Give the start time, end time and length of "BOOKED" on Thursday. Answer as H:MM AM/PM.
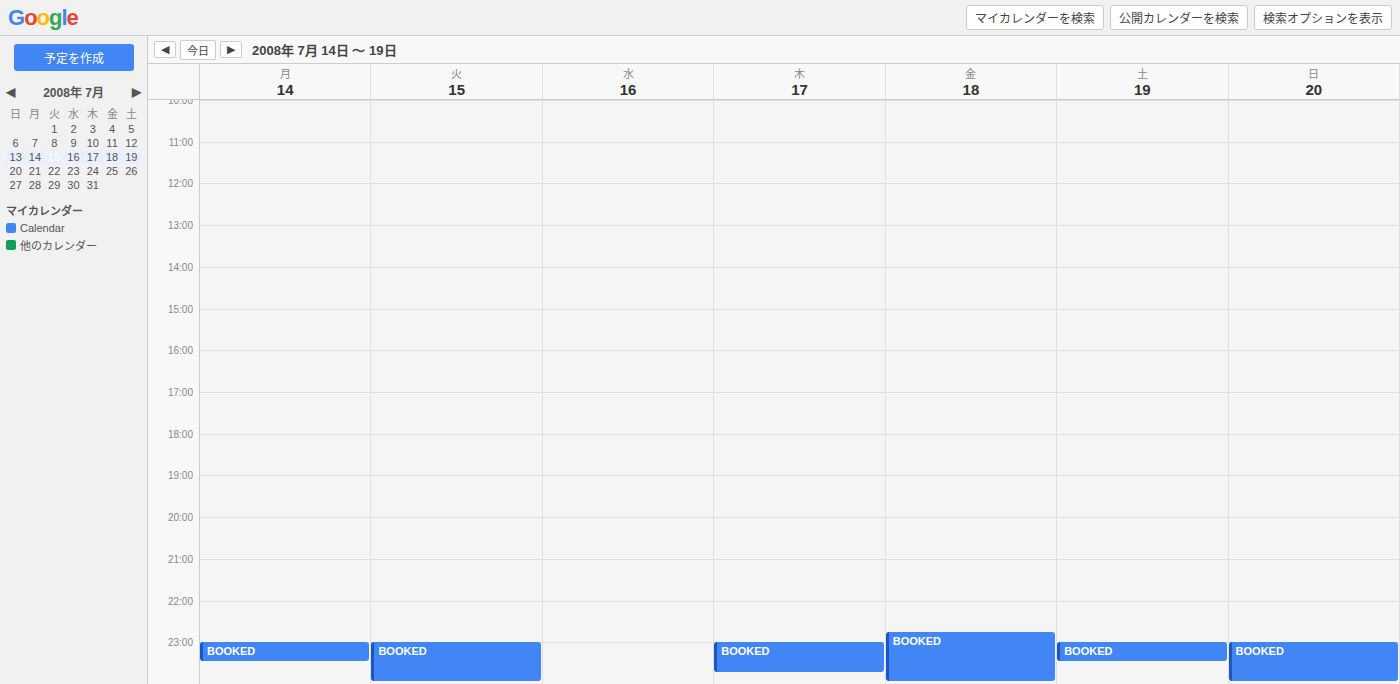
11:00 PM to 11:45 PM, 45 minutes